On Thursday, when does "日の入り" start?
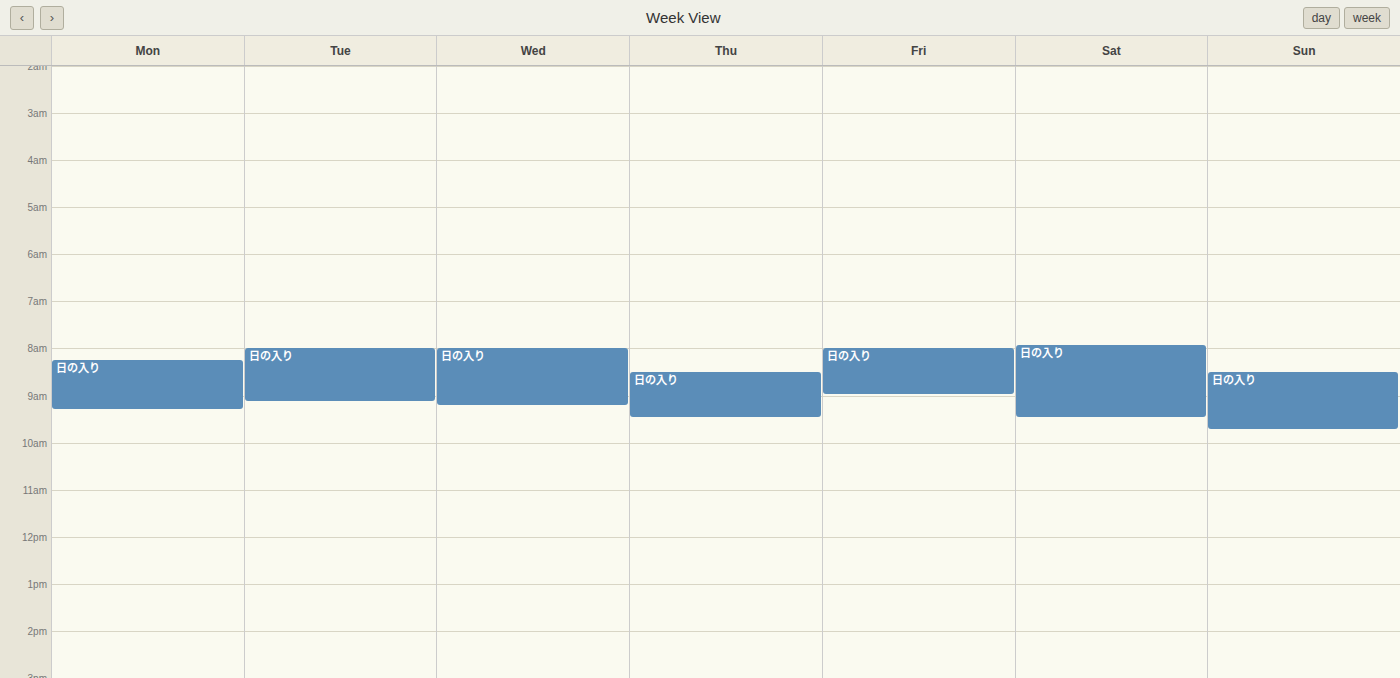
8:30 AM